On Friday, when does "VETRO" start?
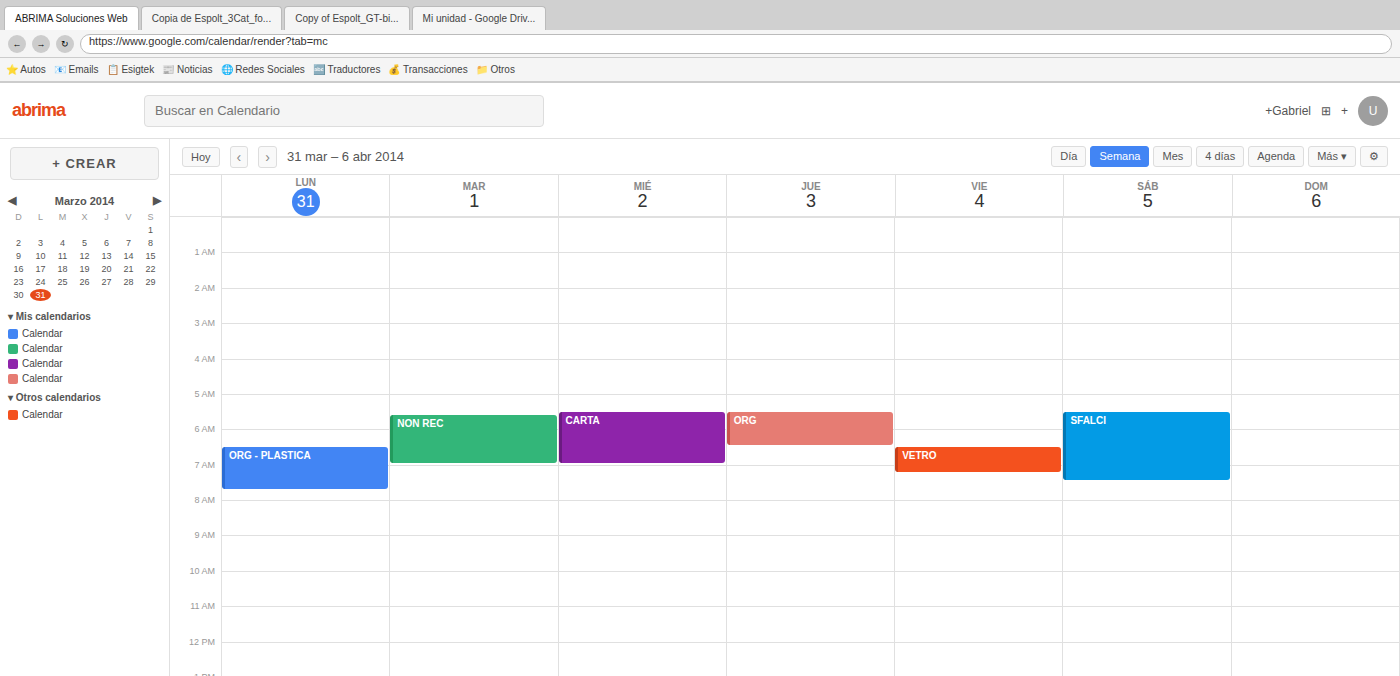
6:30 AM